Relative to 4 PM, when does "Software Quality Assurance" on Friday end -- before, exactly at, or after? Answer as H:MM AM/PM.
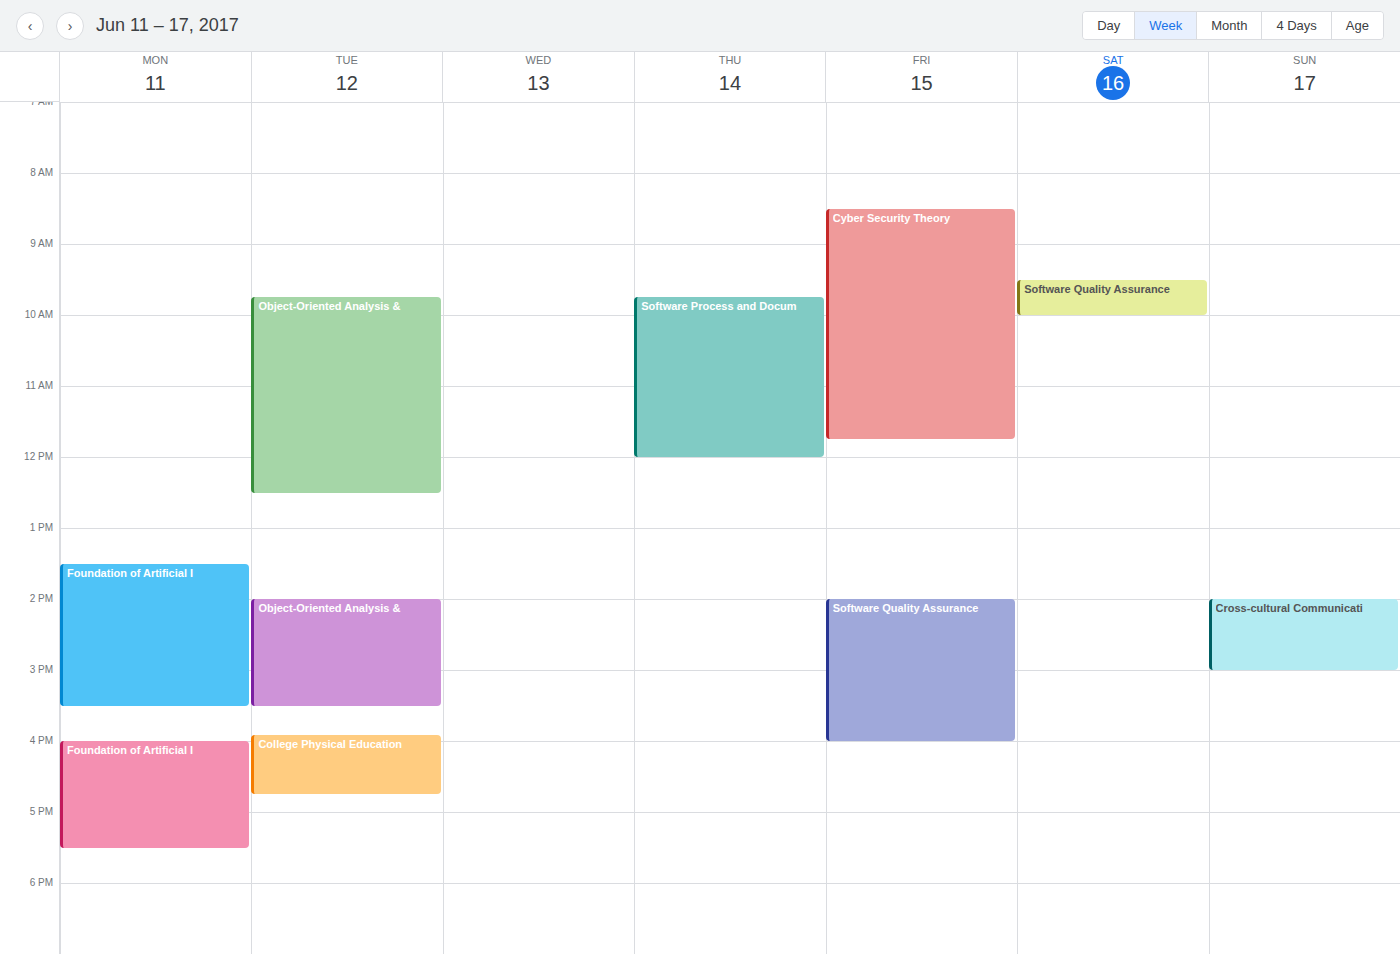
4:00 PM -- exactly at 4 PM, on the 4 PM line.